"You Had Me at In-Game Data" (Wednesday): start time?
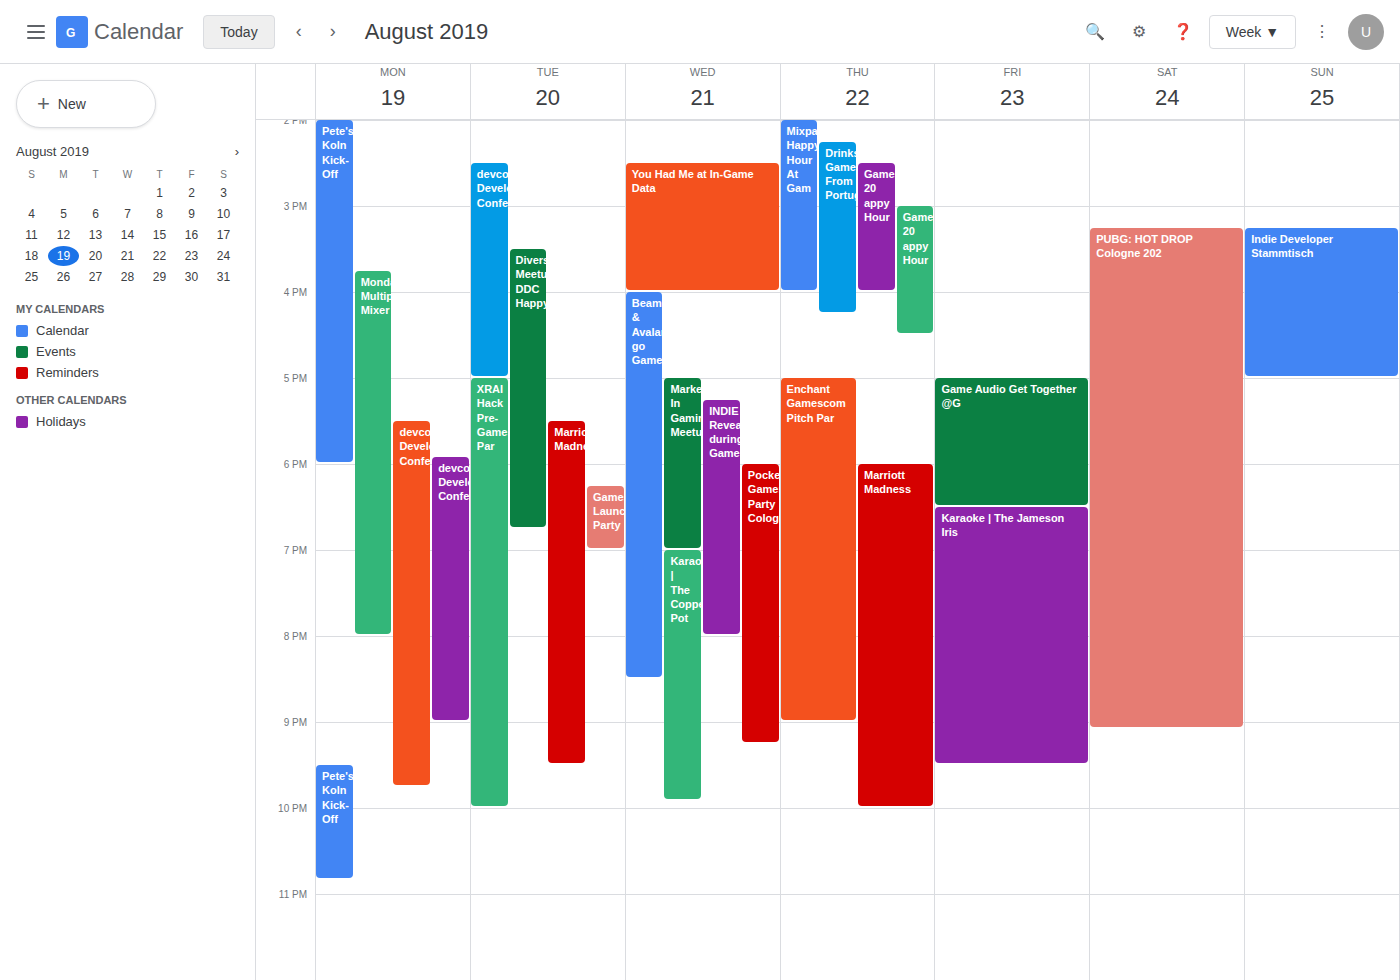
2:30 PM